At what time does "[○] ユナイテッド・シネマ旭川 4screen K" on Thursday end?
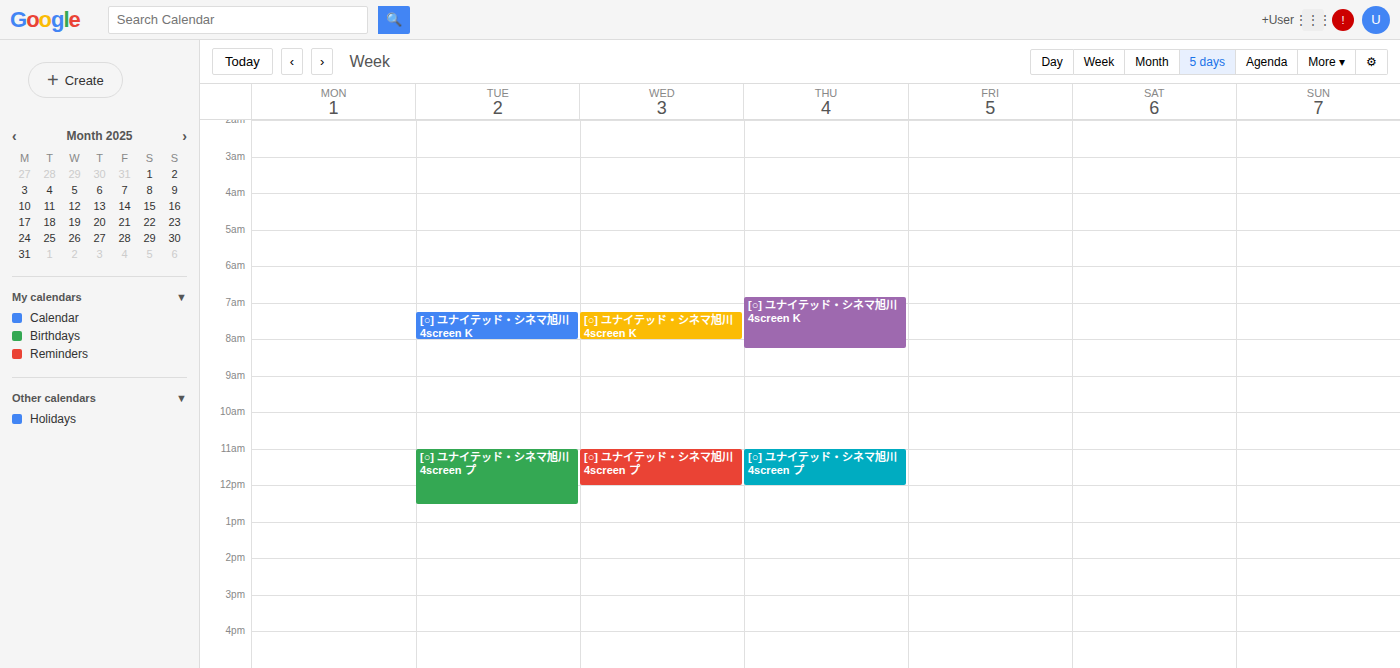
8:15 AM